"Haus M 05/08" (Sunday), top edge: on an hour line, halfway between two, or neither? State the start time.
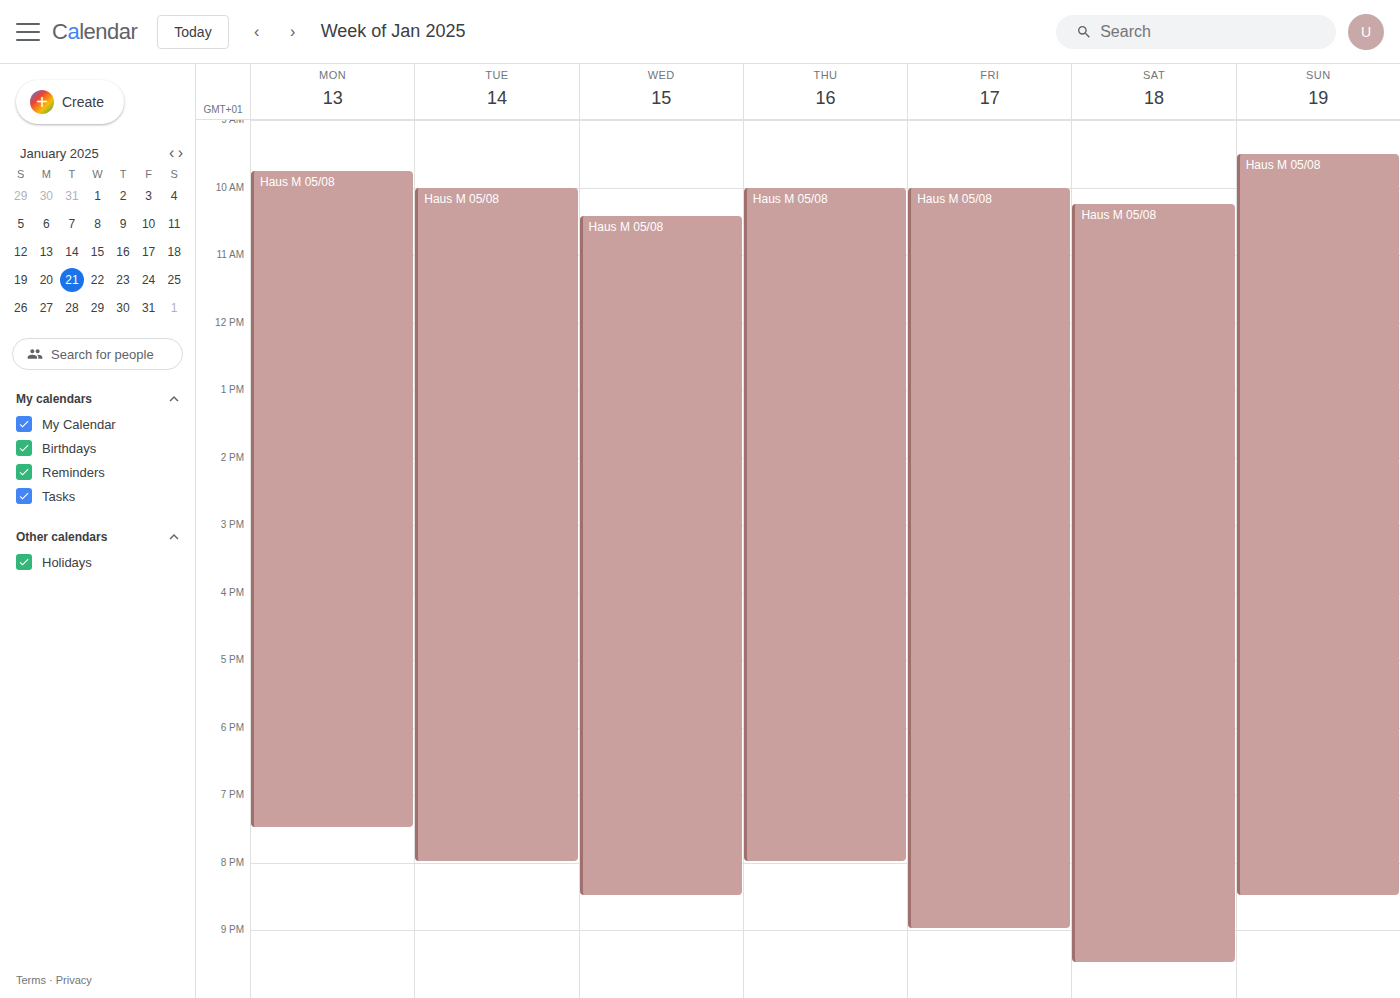
9:30 AM -- halfway between the 9 AM and 10 AM lines.